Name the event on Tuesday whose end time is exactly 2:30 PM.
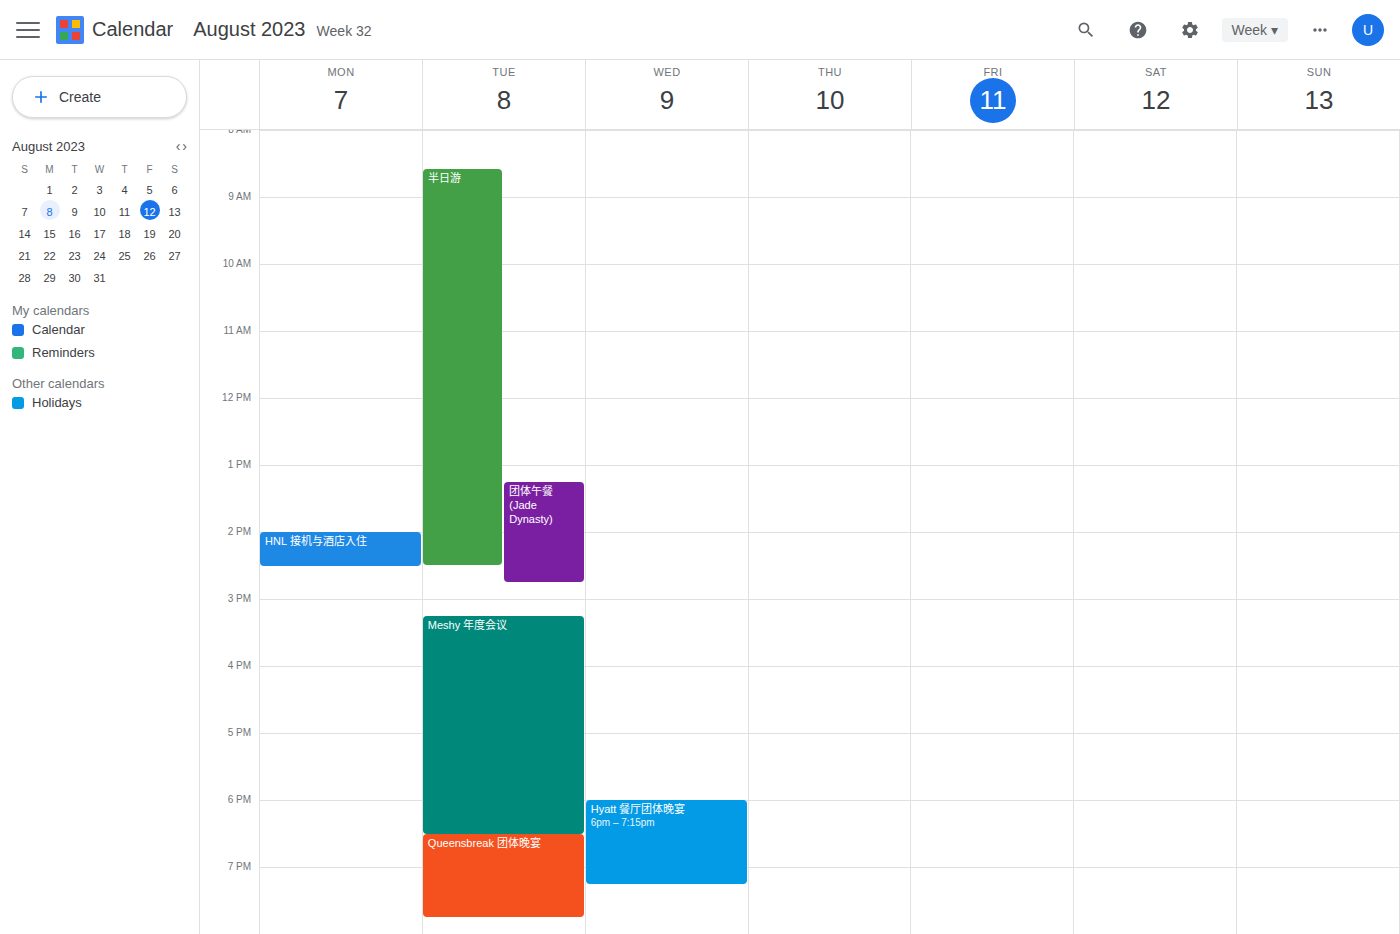
"半日游"